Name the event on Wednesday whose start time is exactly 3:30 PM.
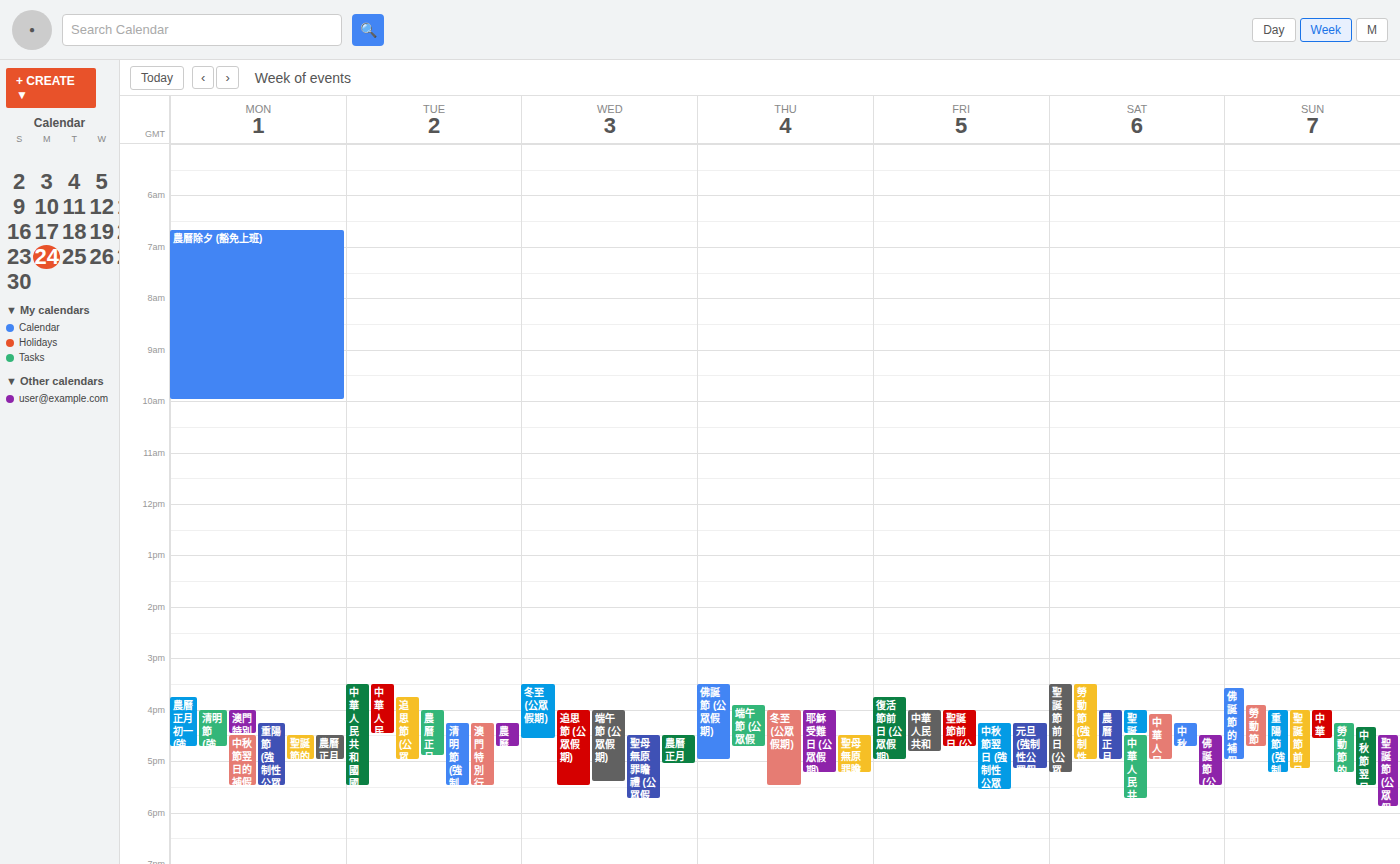
"冬至 (公眾假期)"